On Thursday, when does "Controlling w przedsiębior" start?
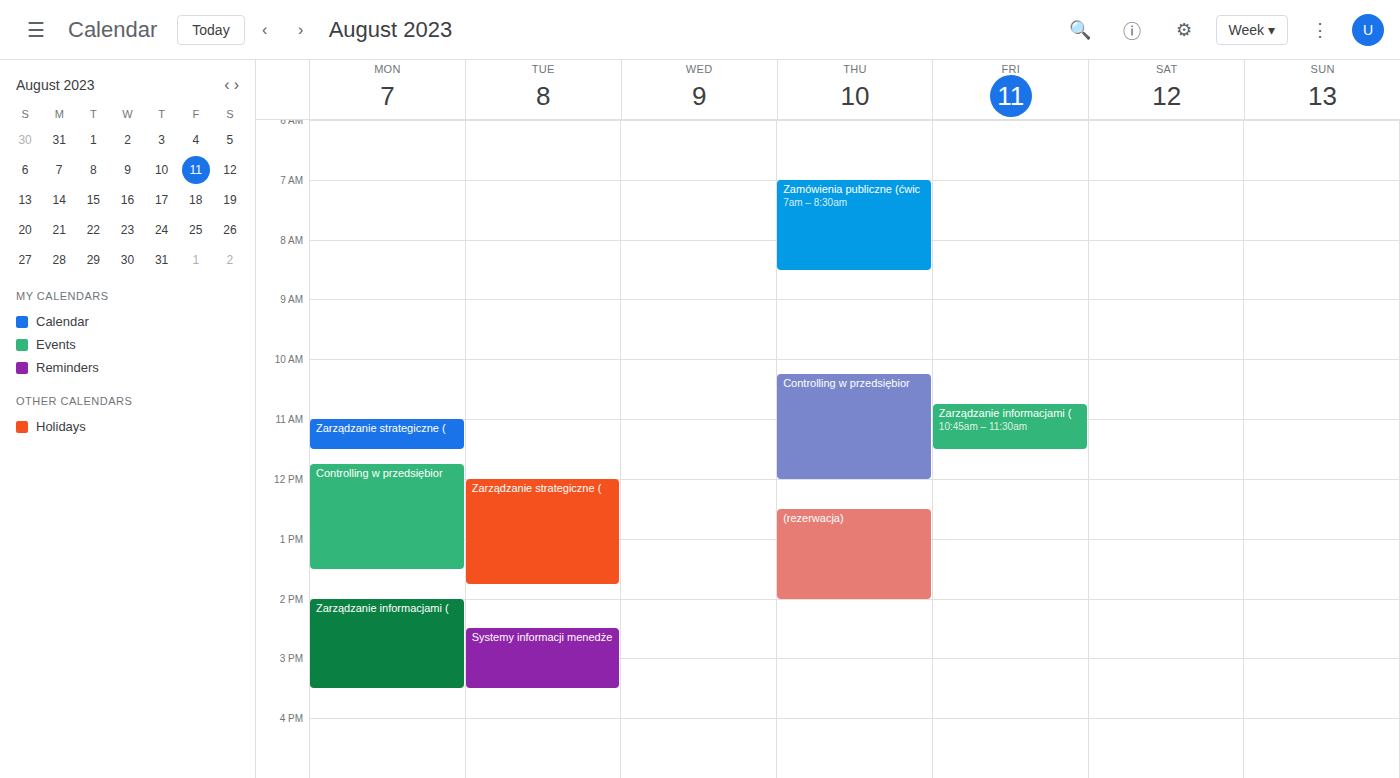
10:15